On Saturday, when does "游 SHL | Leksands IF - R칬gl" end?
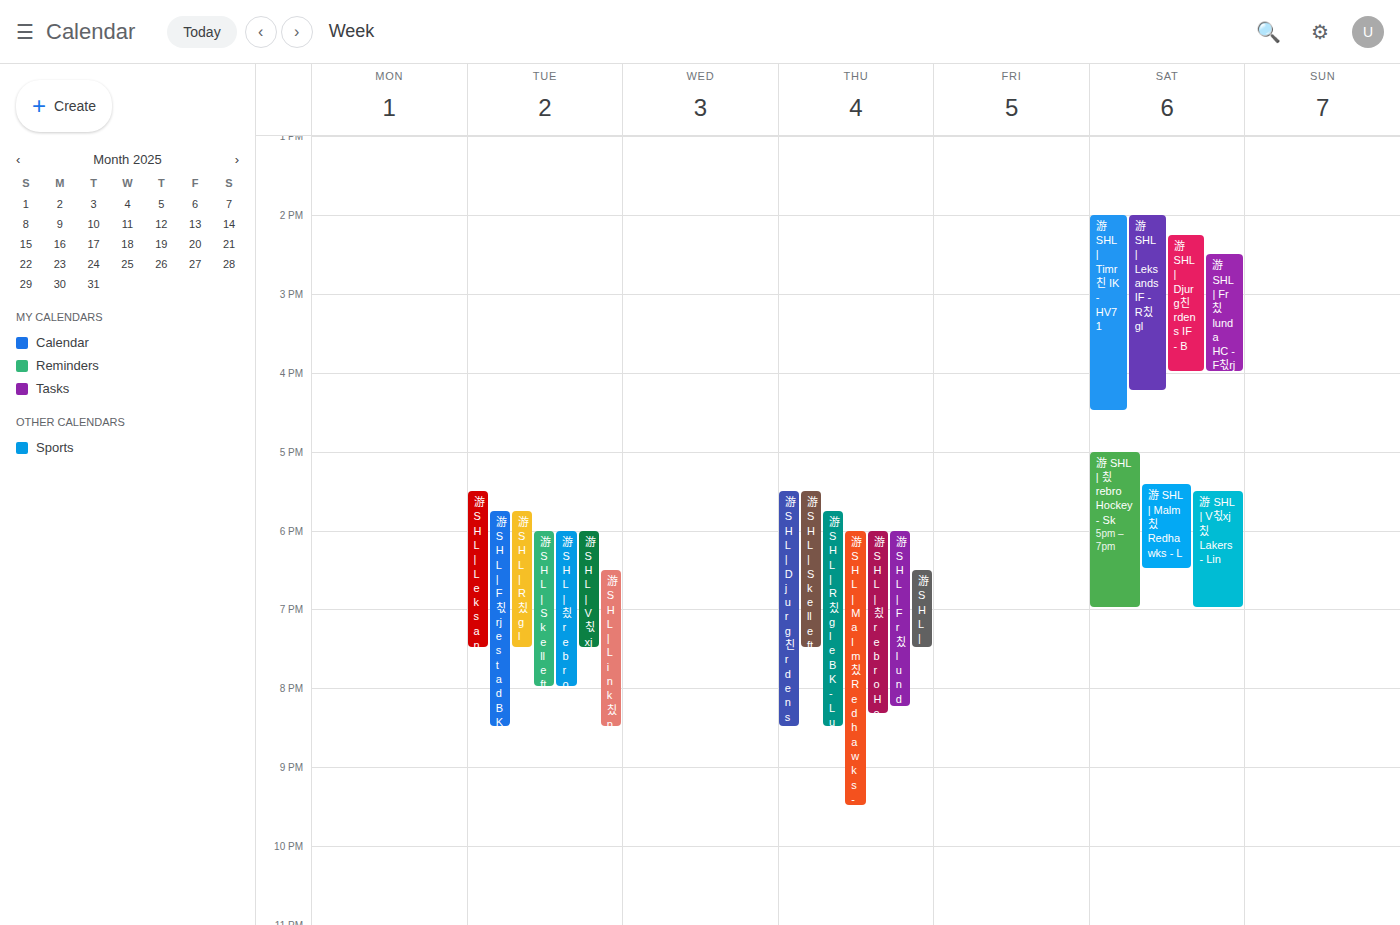
4:15 PM